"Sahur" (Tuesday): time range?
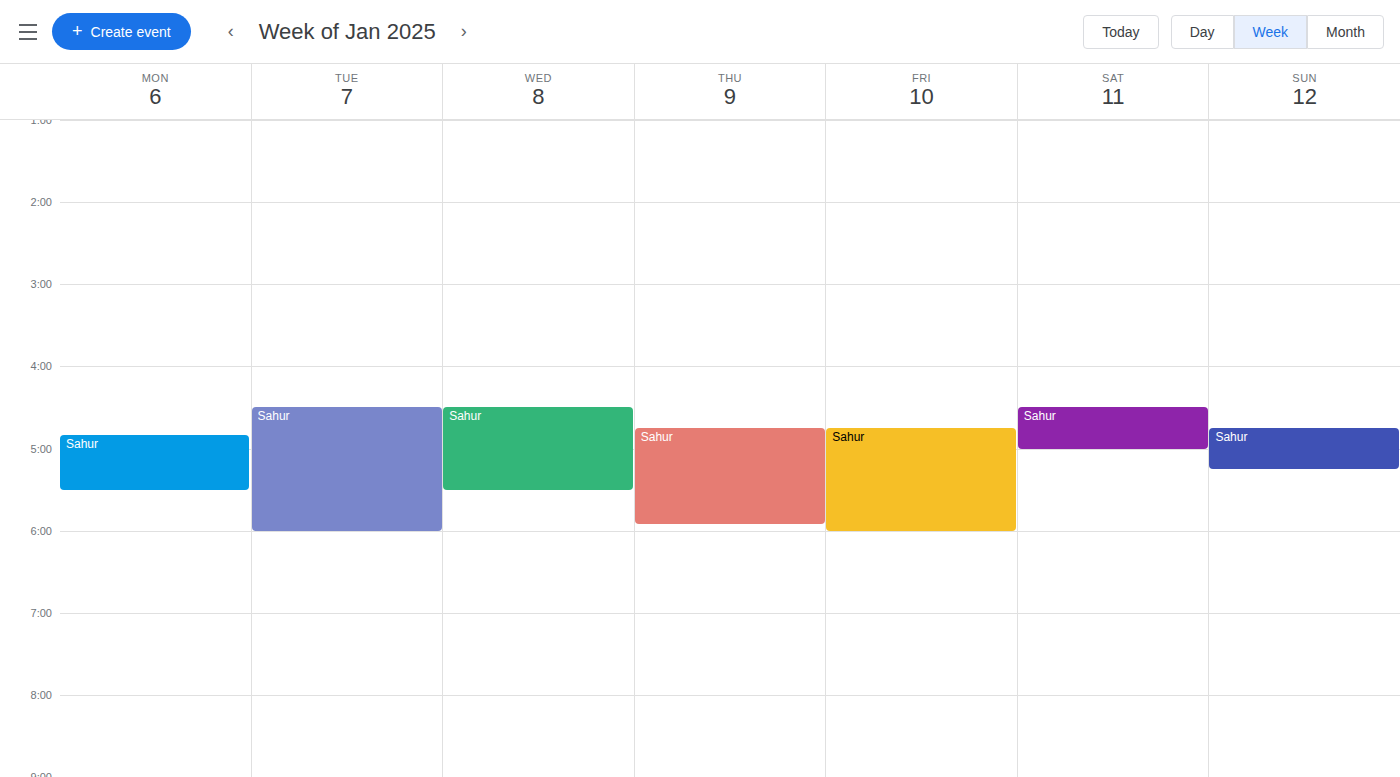
4:30 AM to 6:00 AM